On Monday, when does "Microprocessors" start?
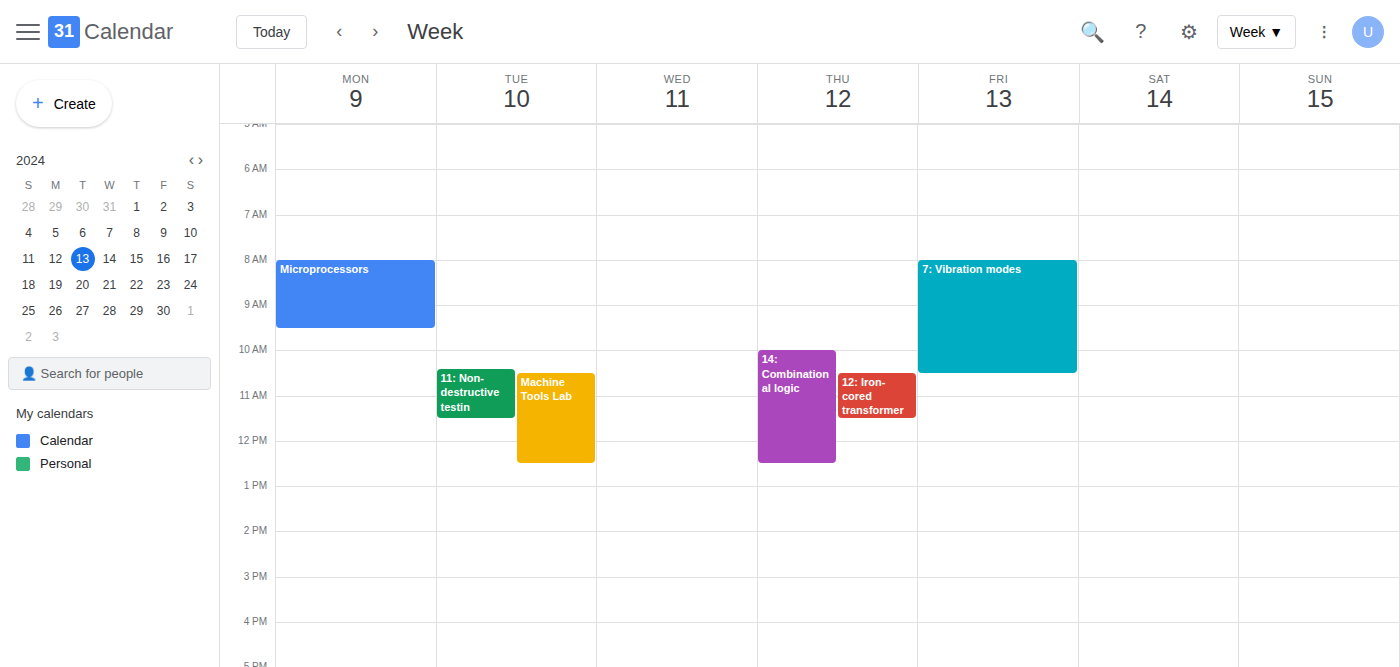
08:00